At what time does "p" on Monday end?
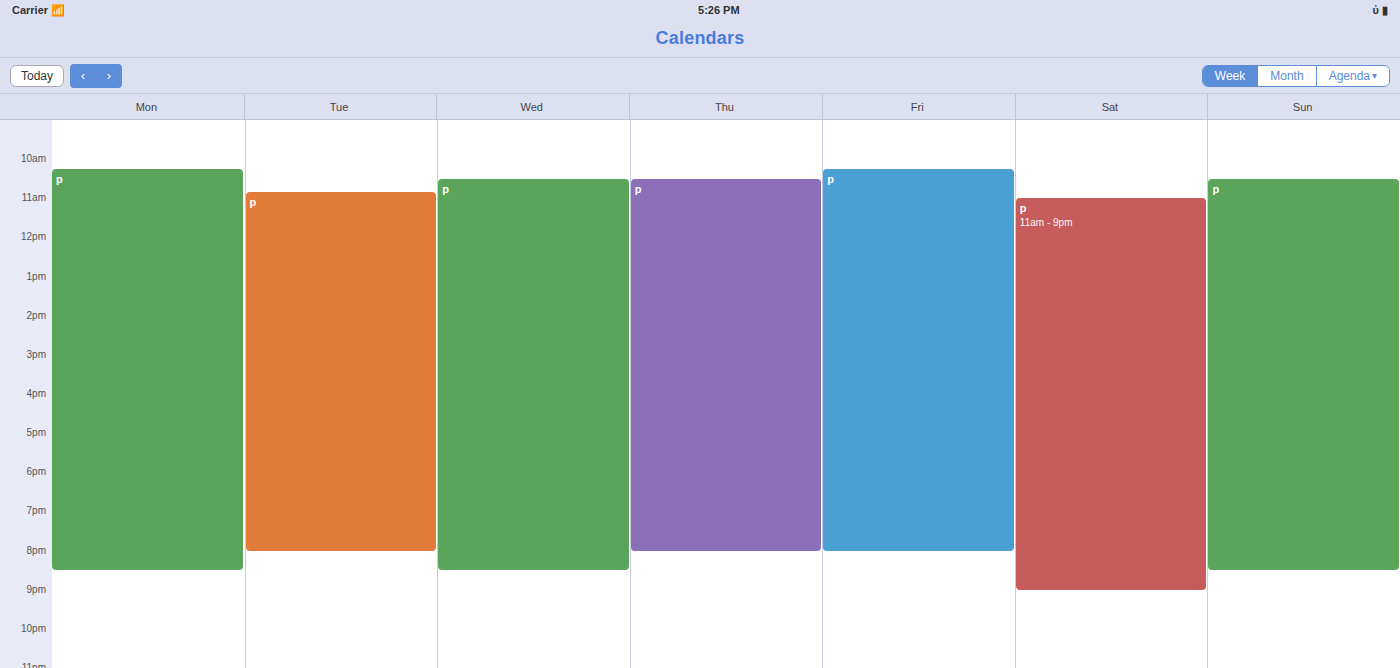
8:30 PM